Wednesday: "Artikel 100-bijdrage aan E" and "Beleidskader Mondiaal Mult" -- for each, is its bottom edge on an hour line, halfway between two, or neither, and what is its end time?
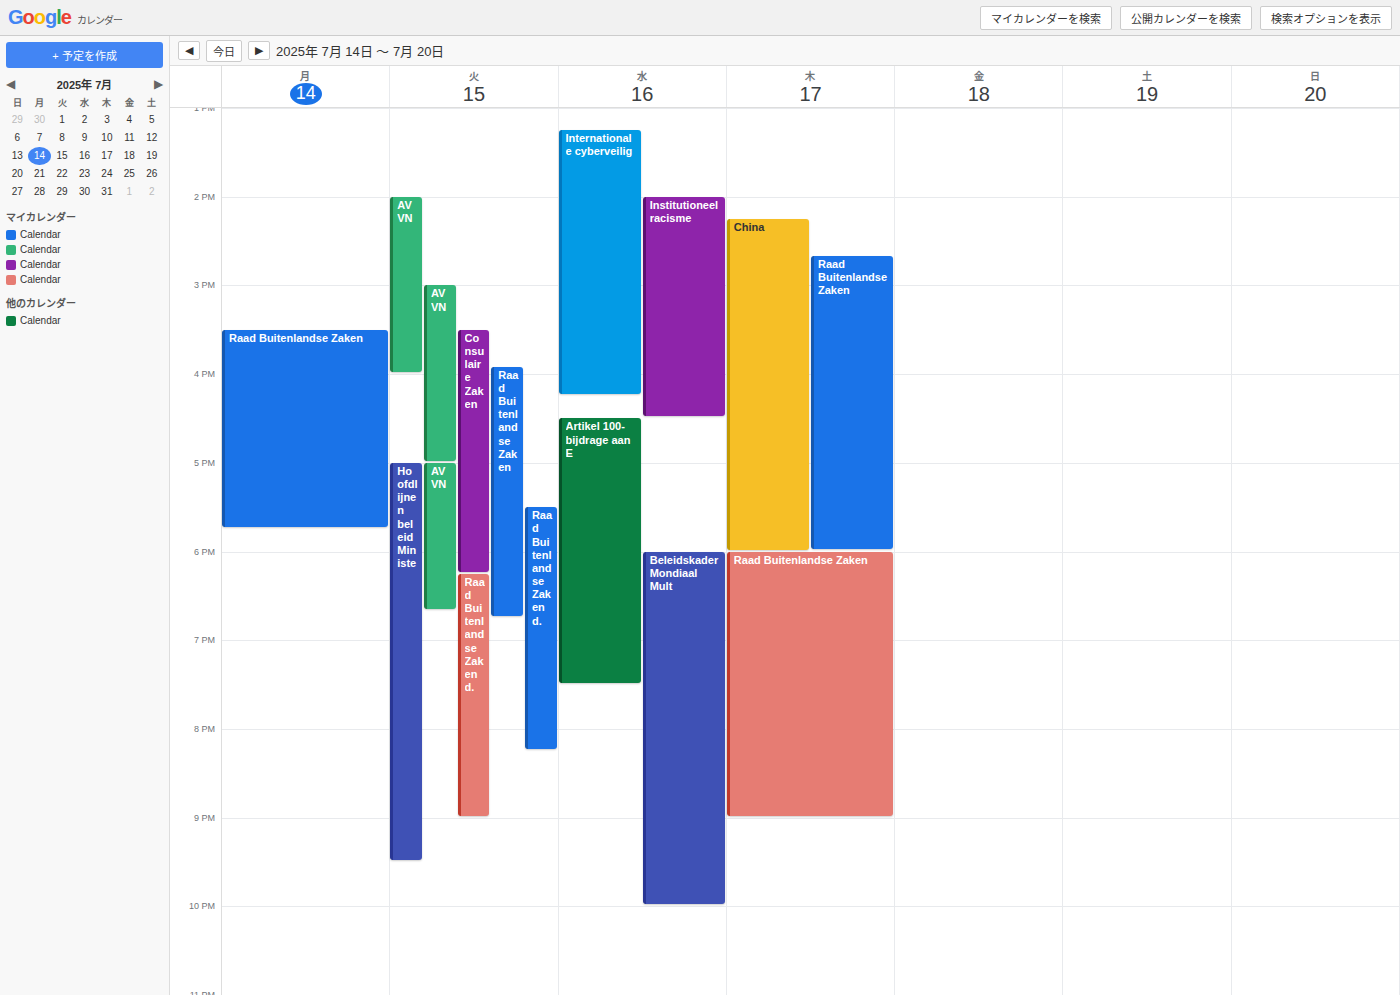
"Artikel 100-bijdrage aan E": 7:30 PM, halfway between the 7 PM and 8 PM lines. "Beleidskader Mondiaal Mult": 10:00 PM, exactly on the 10 PM line.